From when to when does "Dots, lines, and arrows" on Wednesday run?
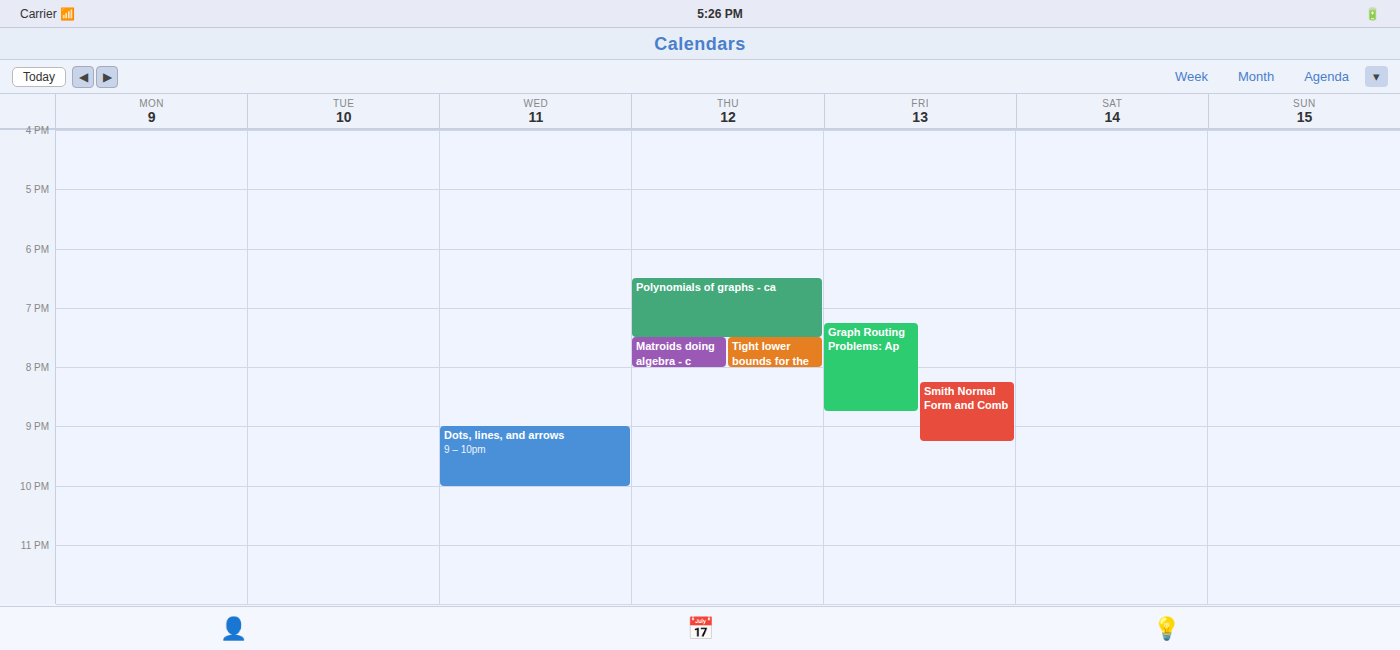
9:00 PM to 10:00 PM